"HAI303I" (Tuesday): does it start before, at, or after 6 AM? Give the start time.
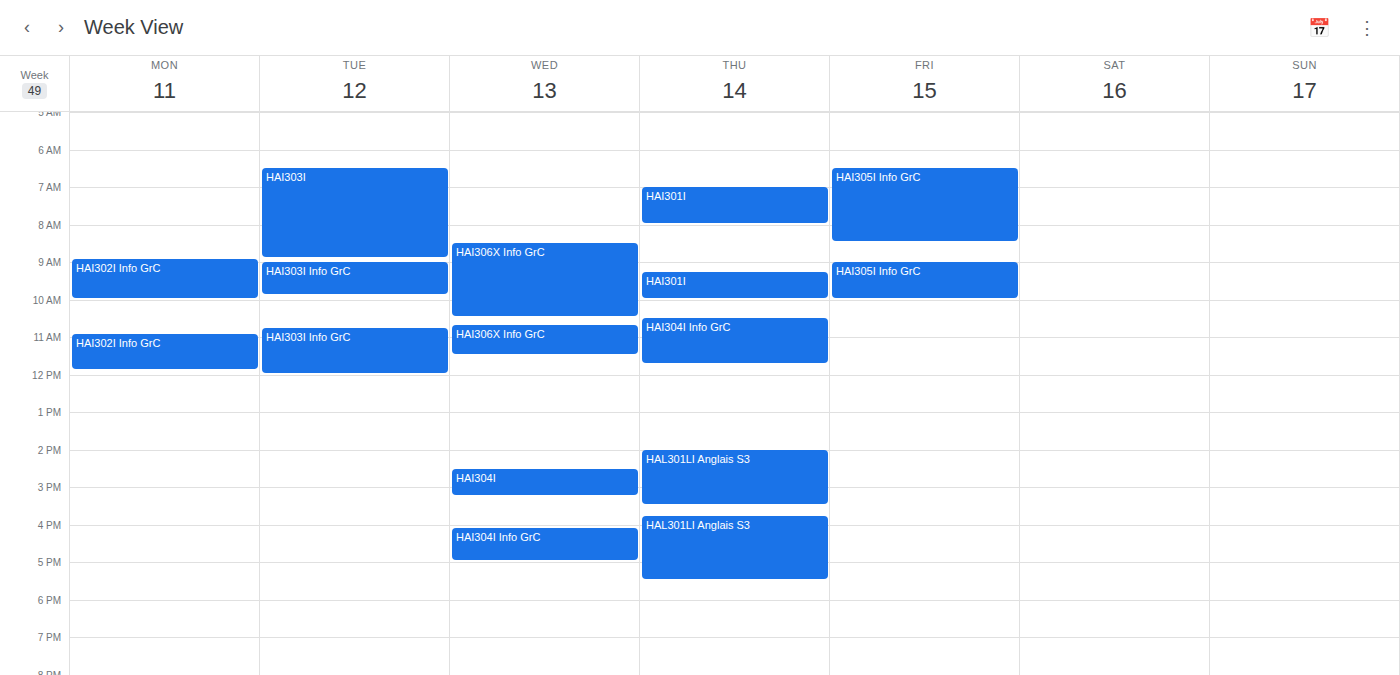
6:30 AM -- after 6 AM, 30 minutes below the 6 AM line.